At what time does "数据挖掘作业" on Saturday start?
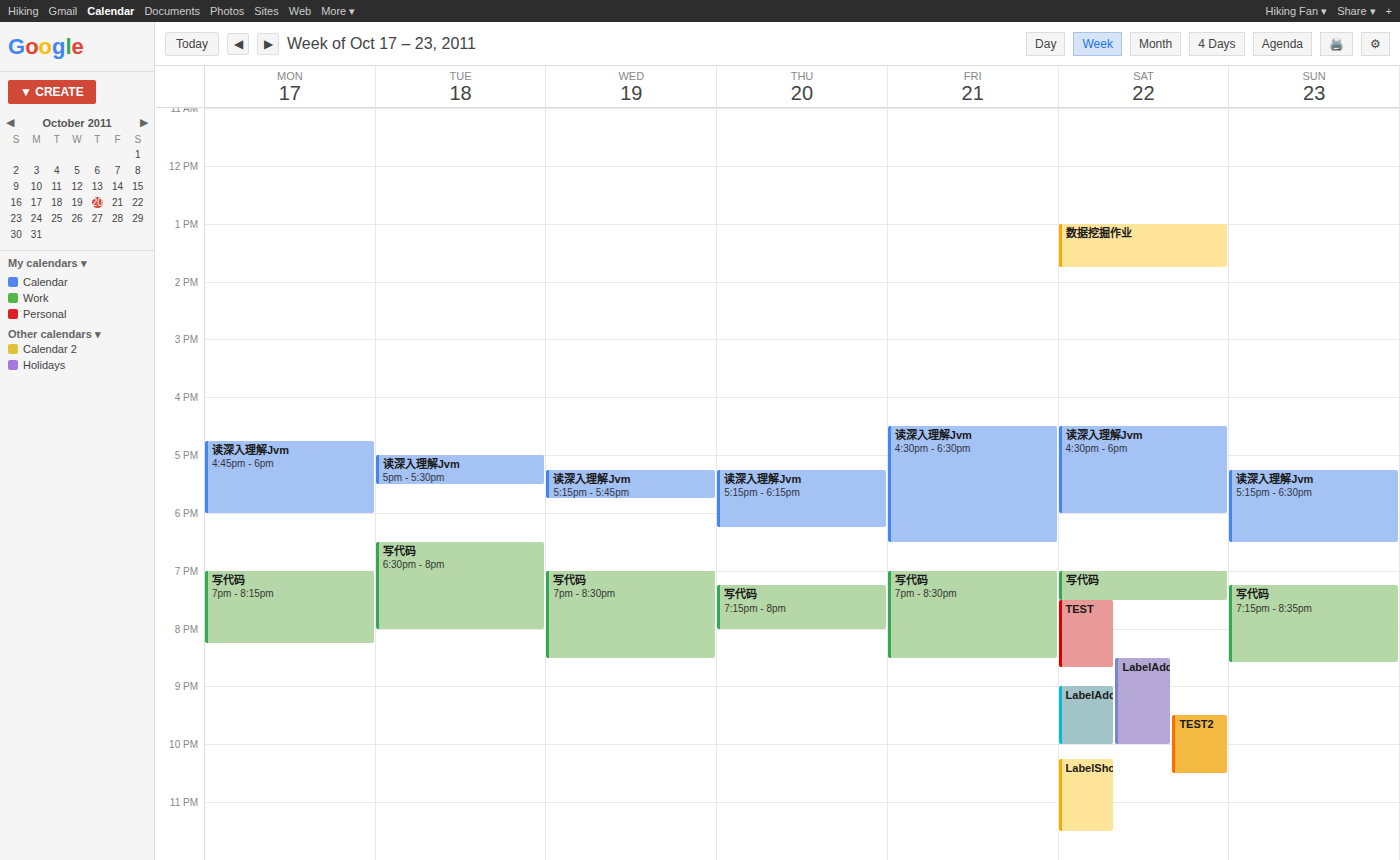
13:00